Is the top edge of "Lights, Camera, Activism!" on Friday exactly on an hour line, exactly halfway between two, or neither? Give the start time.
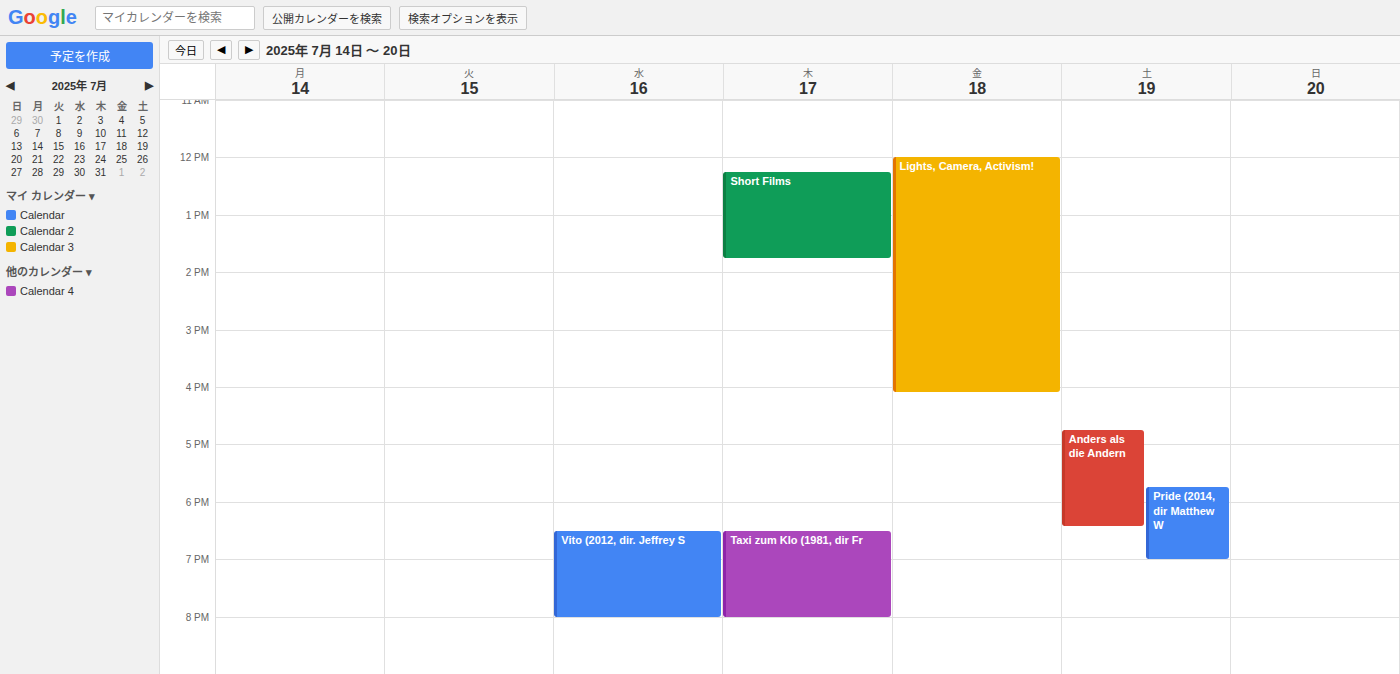
12:00 PM -- exactly on the 12 PM line.